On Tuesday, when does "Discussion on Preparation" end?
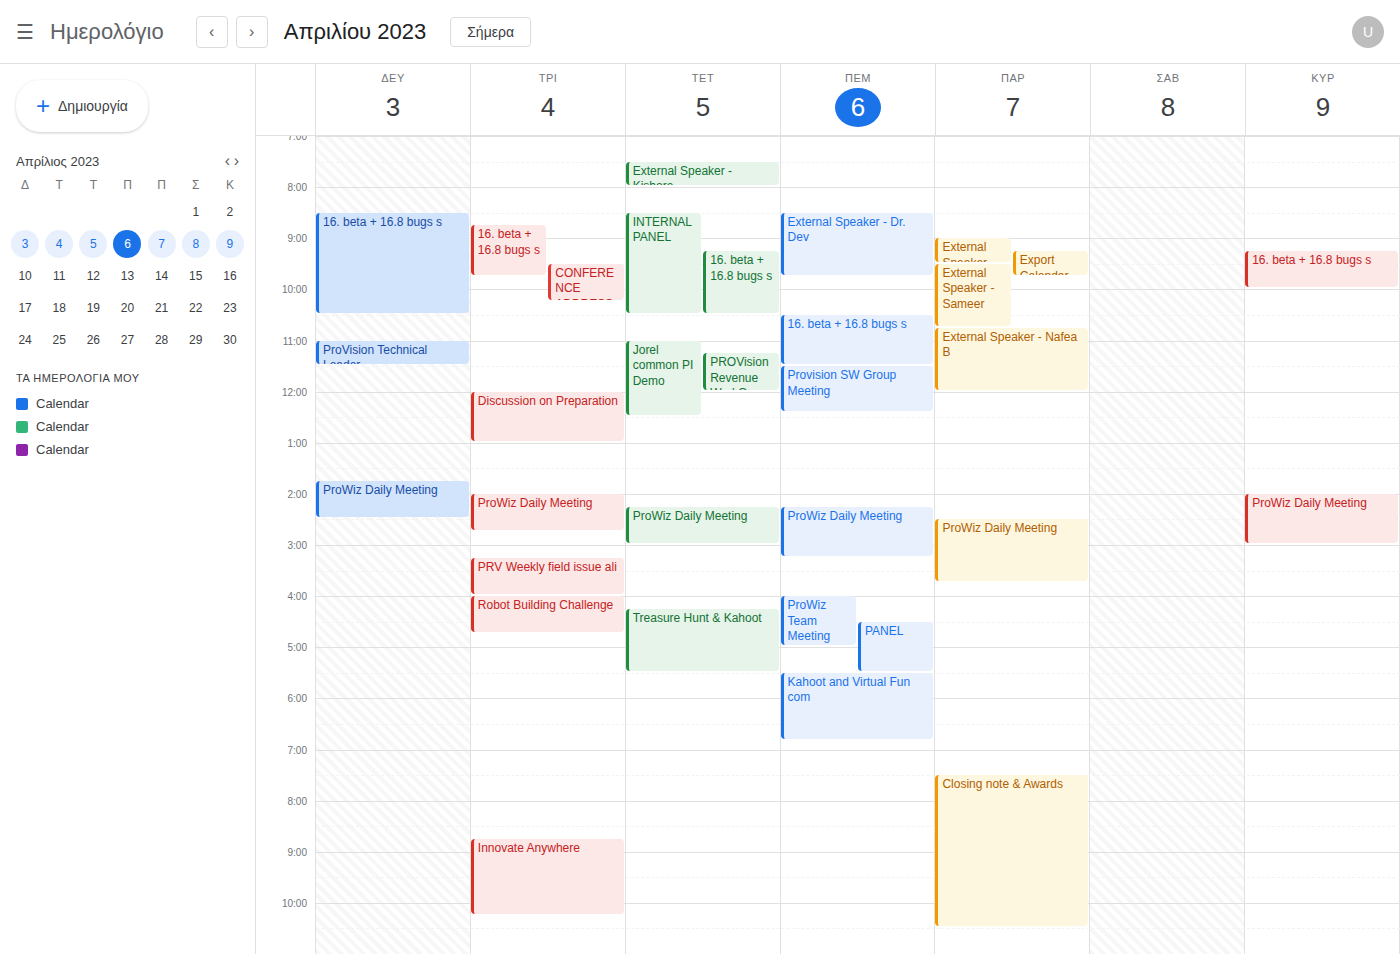
1:00 PM